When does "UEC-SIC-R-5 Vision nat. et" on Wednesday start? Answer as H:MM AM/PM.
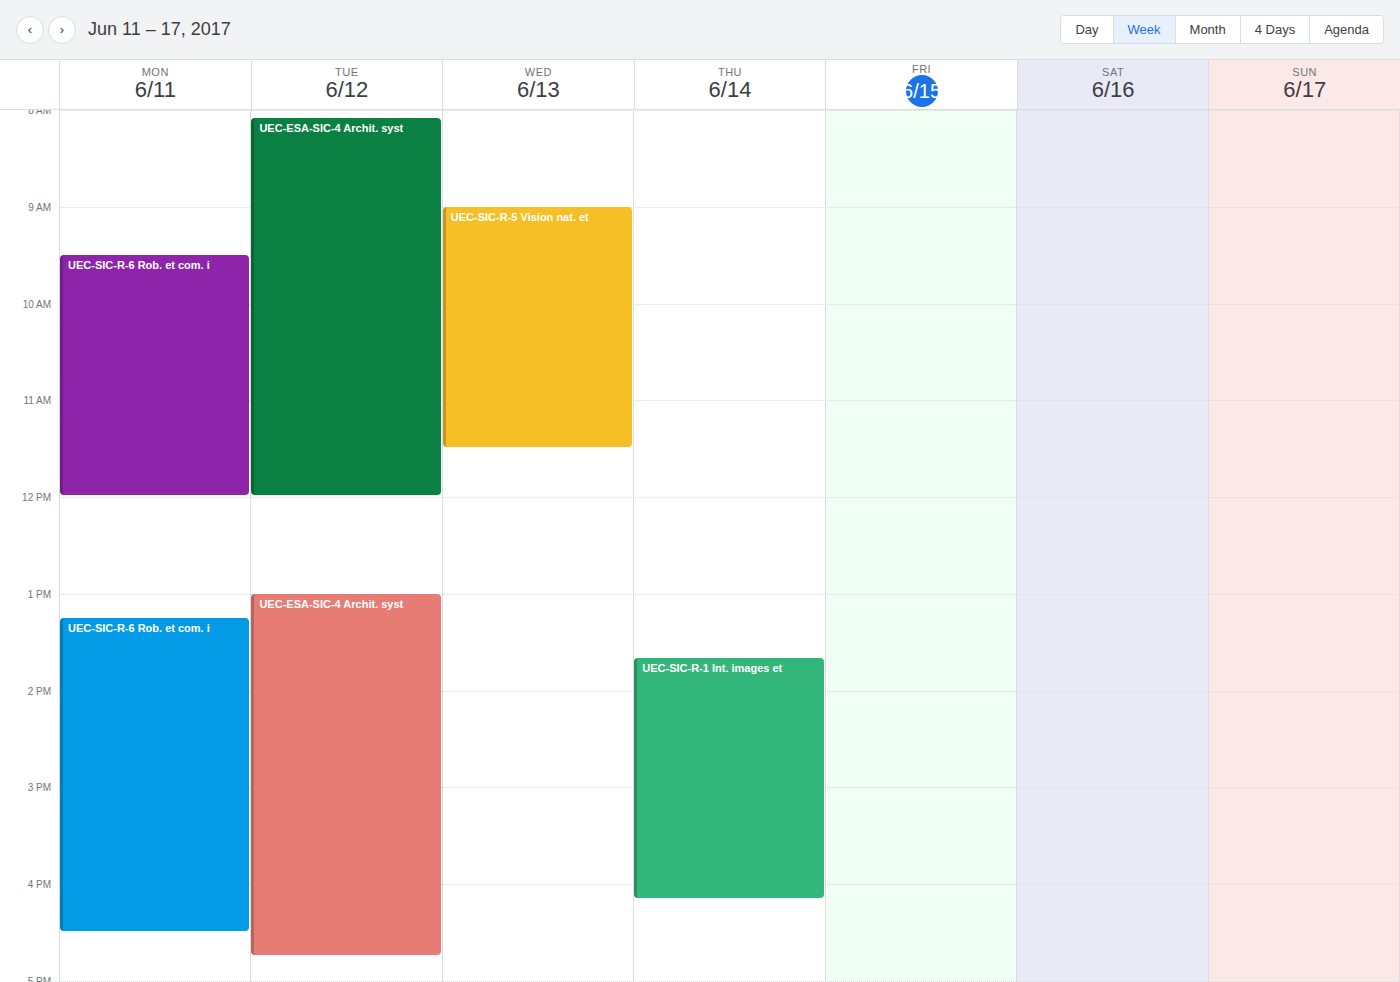
9:00 AM